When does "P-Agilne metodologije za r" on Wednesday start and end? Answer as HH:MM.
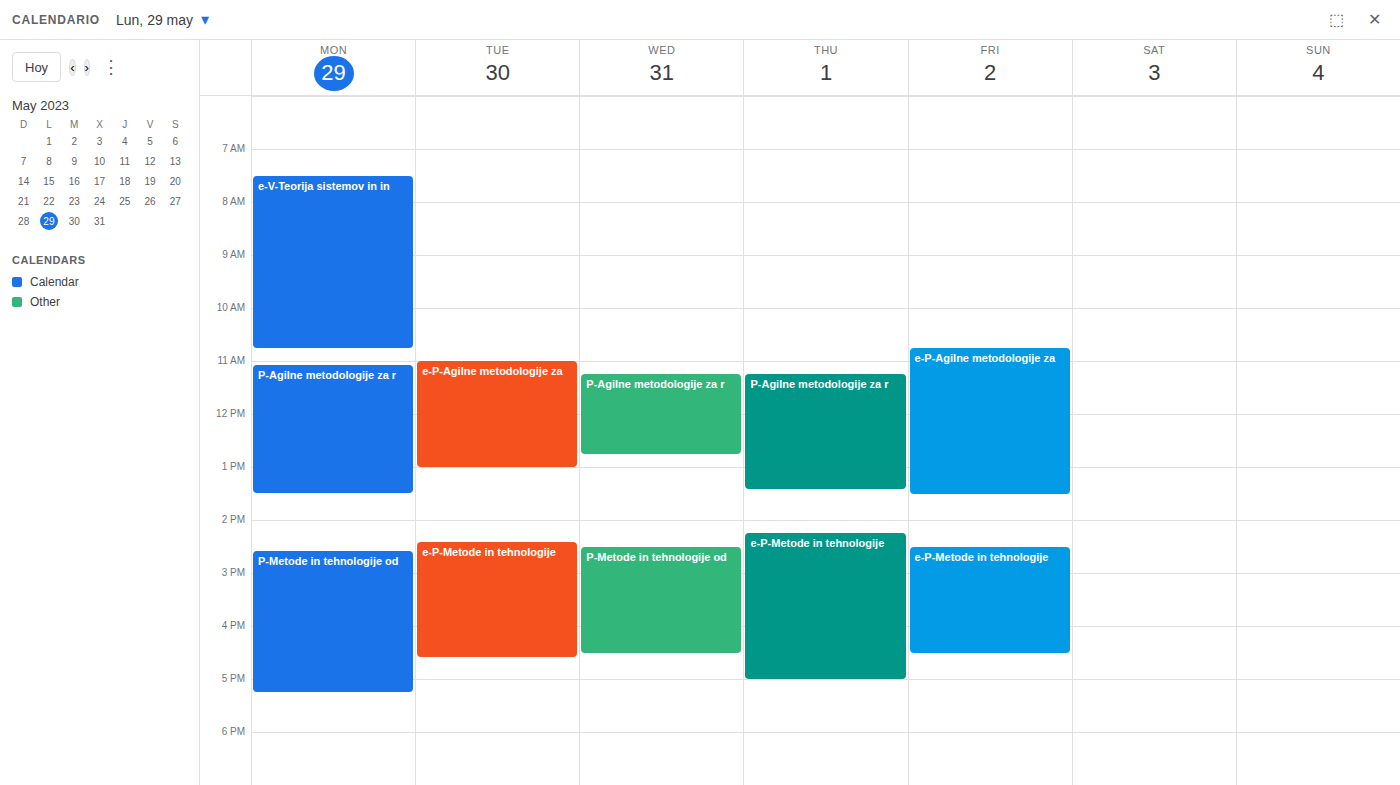
11:15 to 12:45